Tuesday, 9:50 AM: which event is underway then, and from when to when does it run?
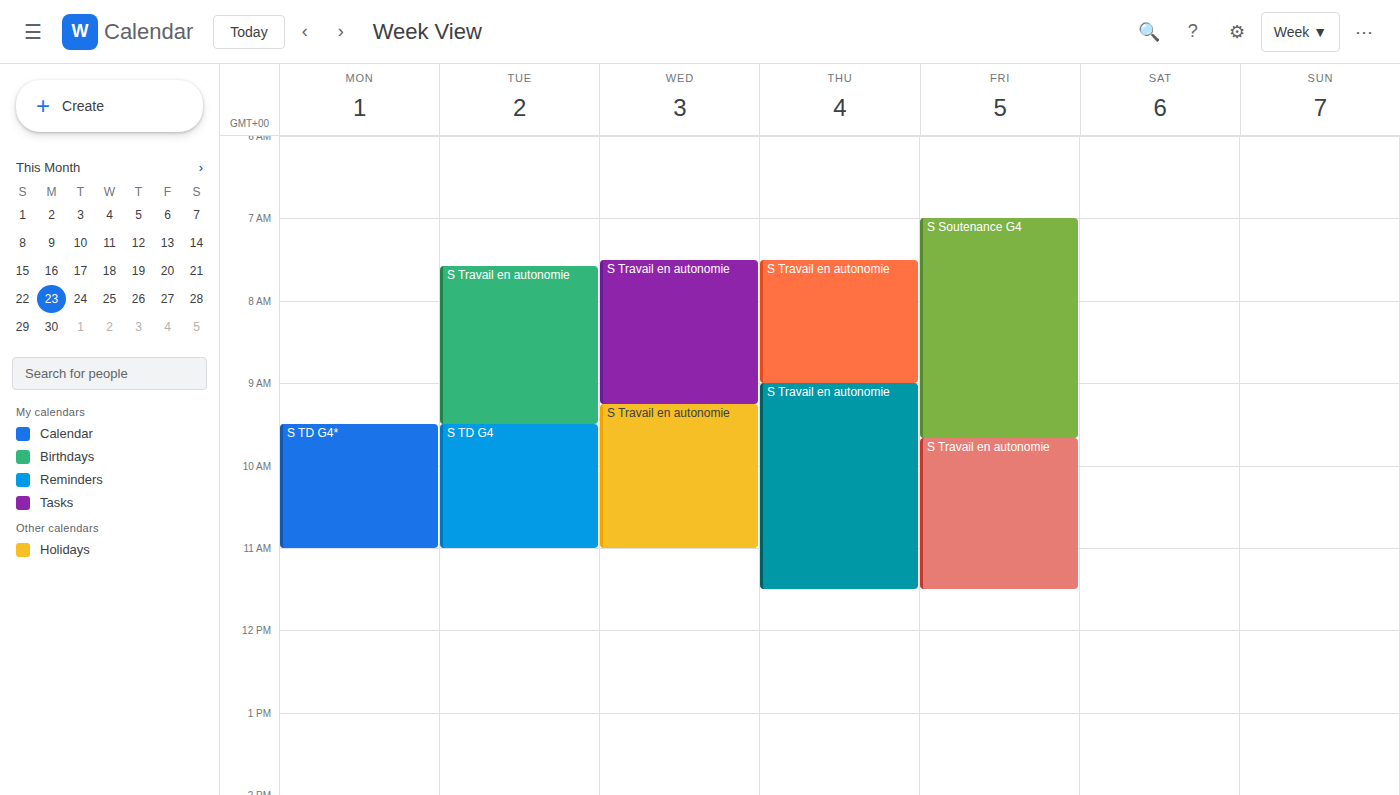
"S TD G4", 9:30 AM to 11:00 AM